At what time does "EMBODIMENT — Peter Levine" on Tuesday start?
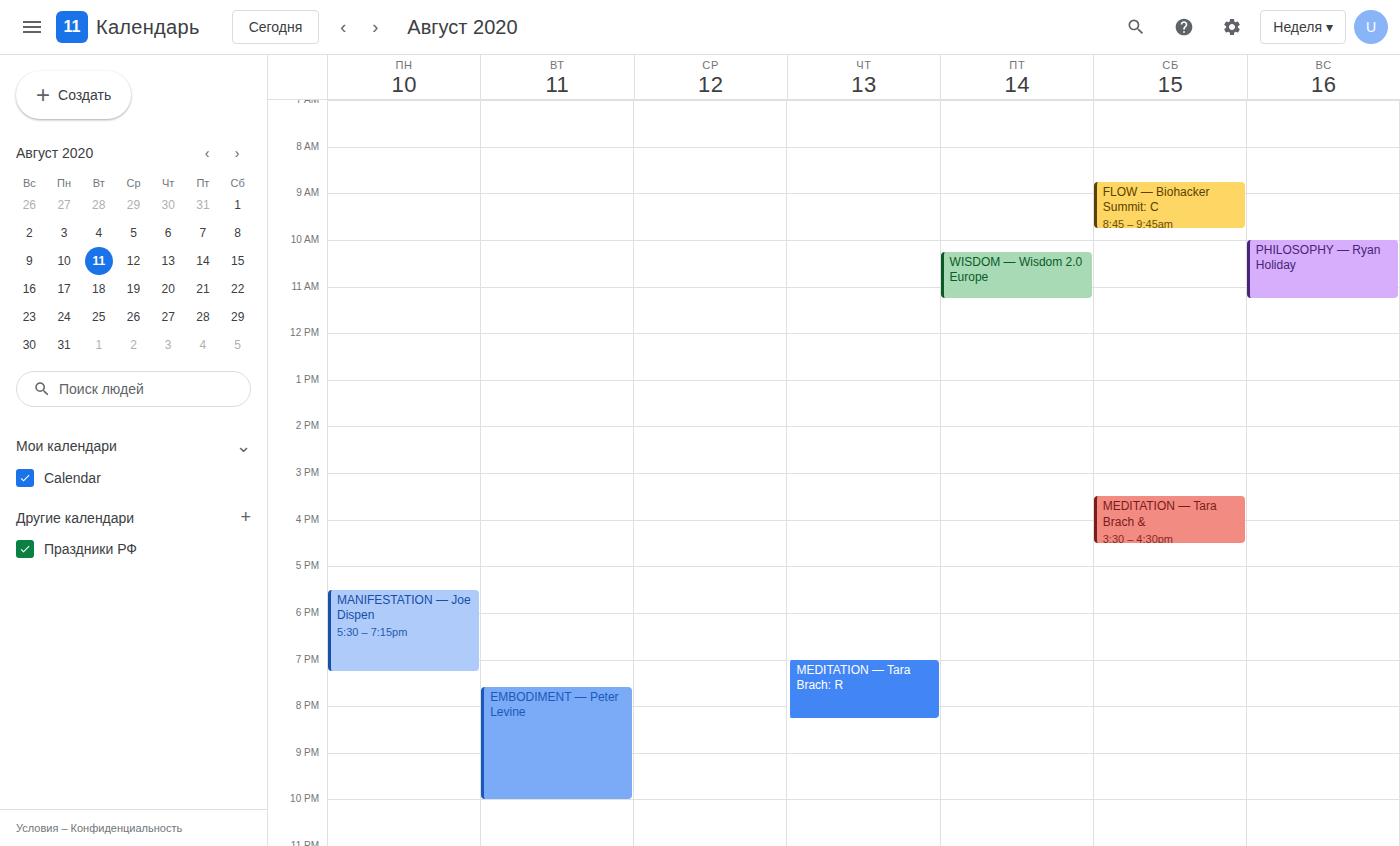
7:35 PM